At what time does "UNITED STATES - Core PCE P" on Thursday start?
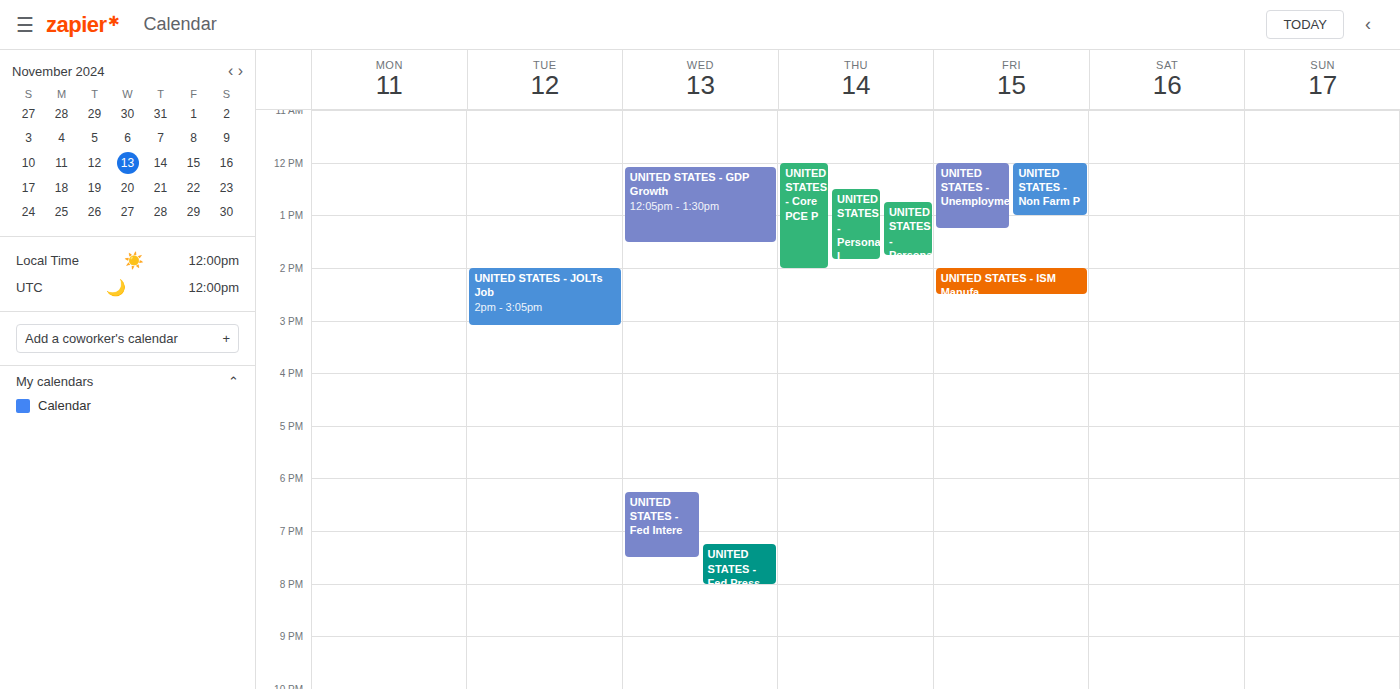
12:00 PM